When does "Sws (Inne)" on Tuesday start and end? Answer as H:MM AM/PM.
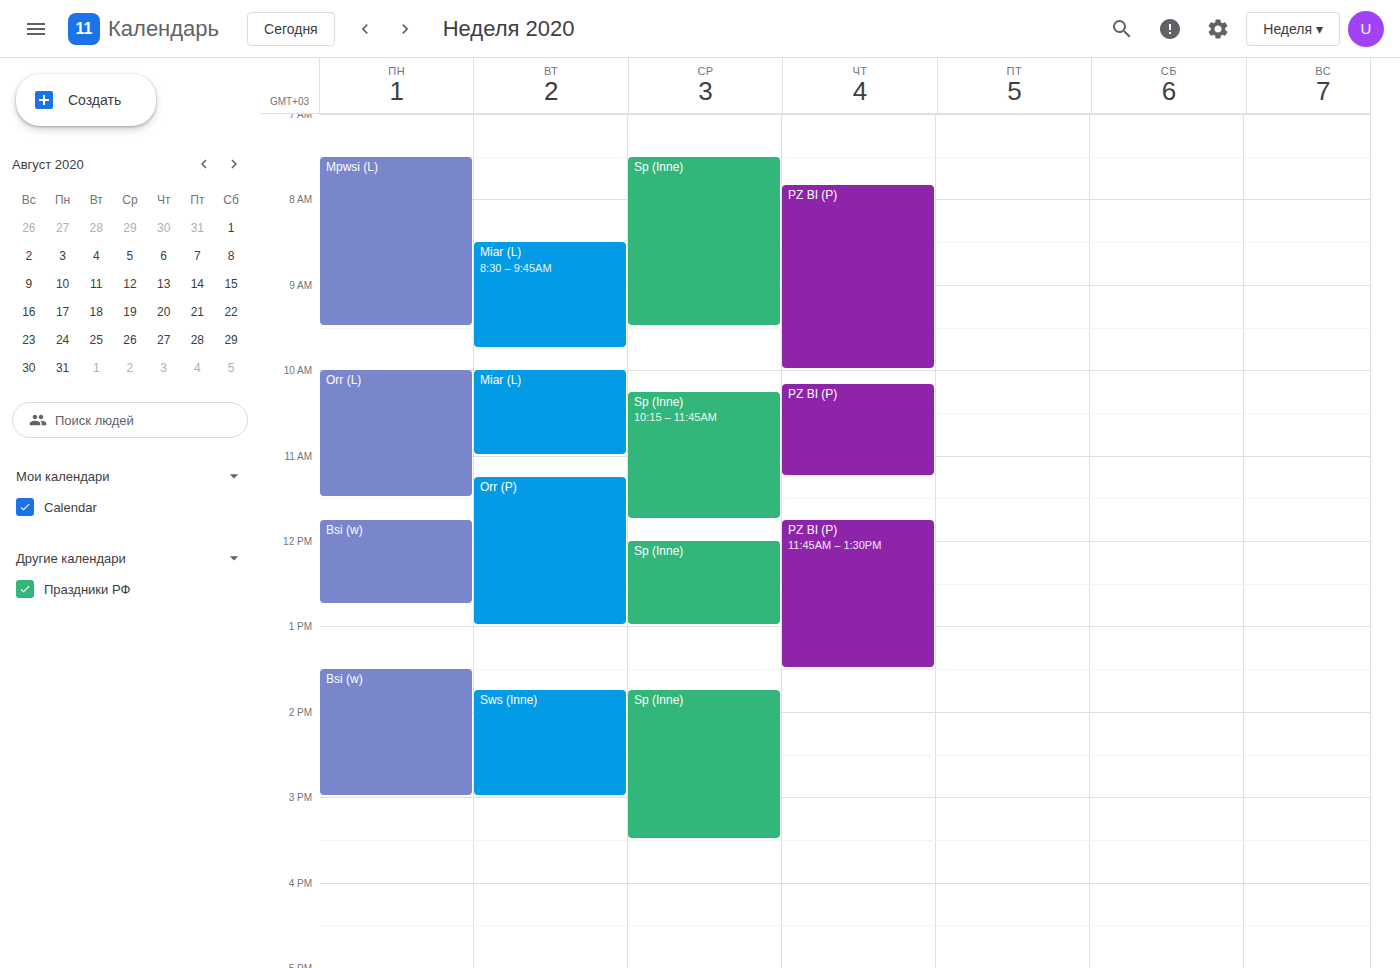
1:45 PM to 3:00 PM